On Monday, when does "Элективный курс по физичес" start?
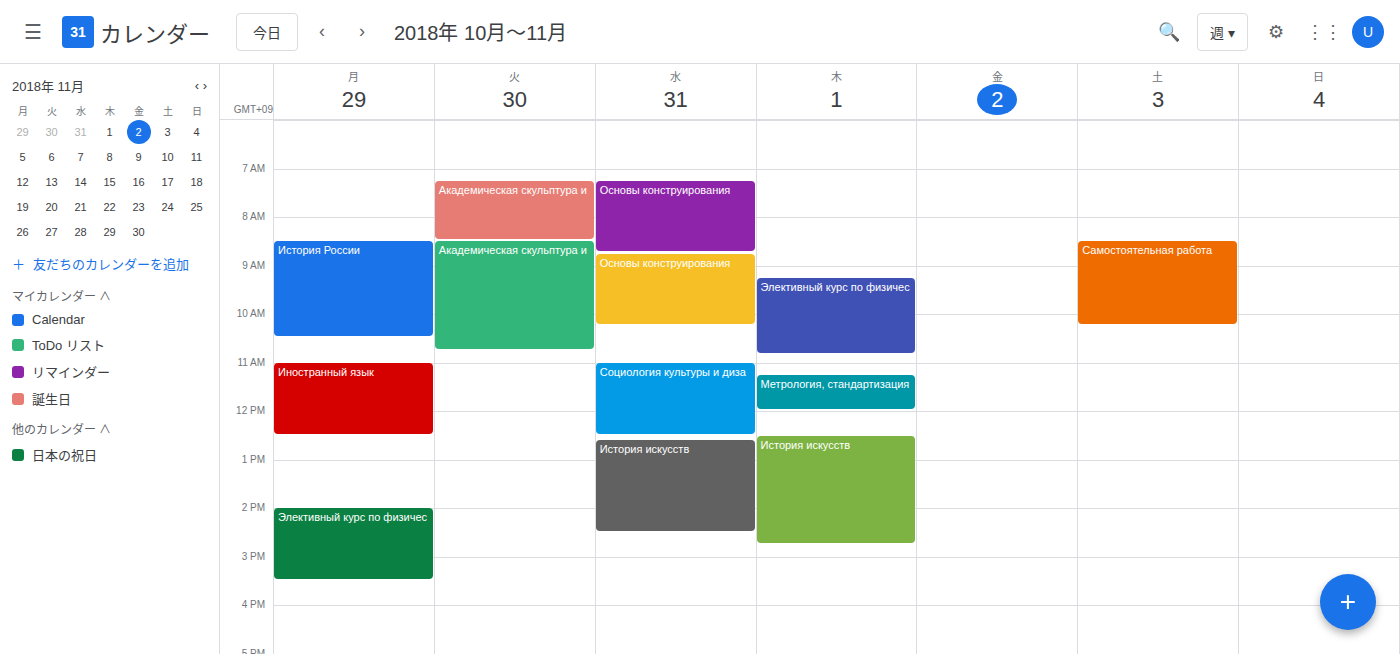
2:00 PM